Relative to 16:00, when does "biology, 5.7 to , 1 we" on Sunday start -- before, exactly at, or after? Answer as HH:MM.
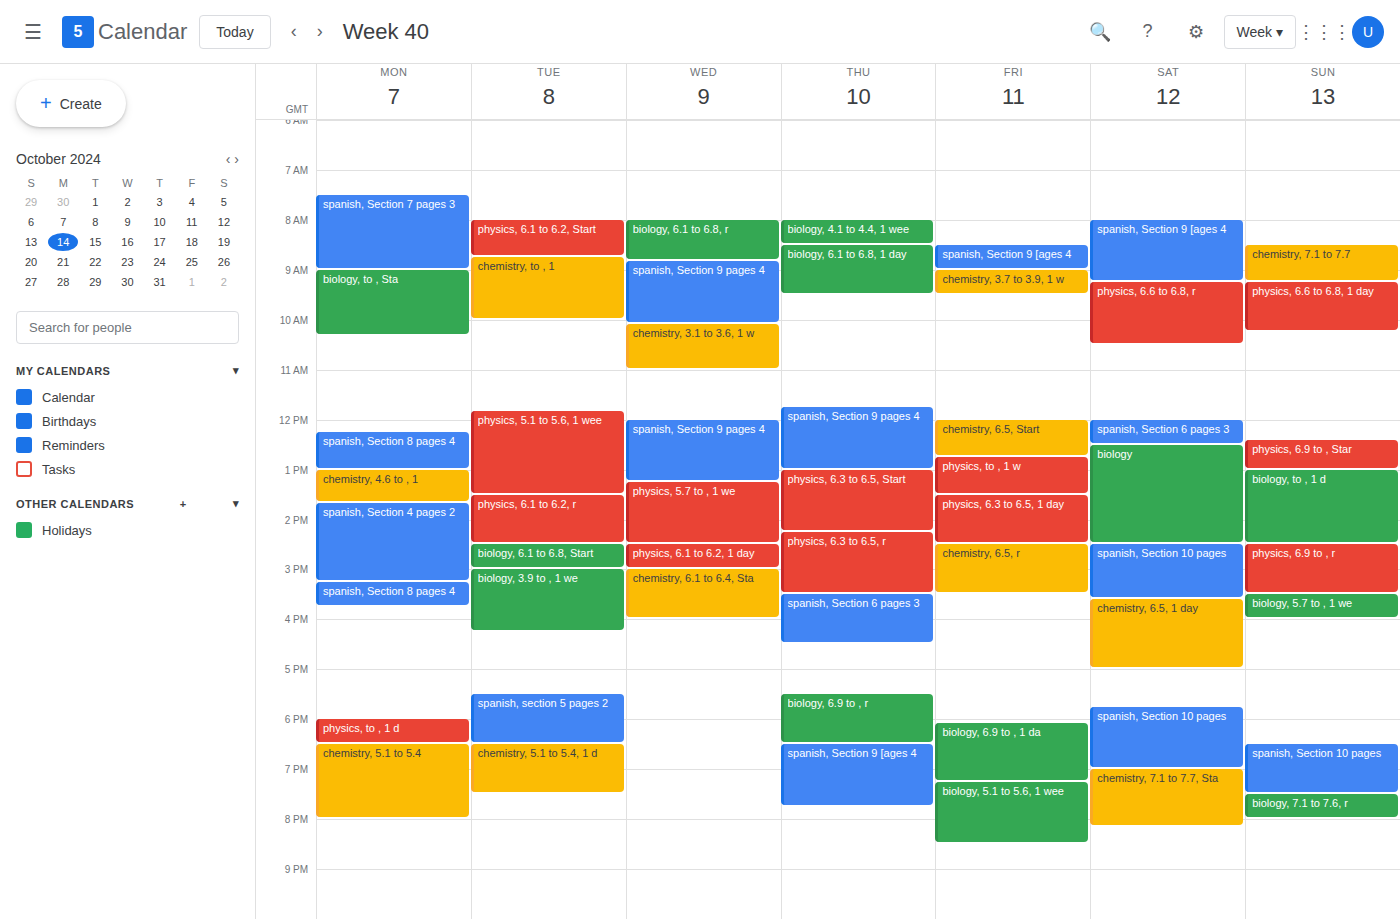
15:30 -- before 16:00, 30 minutes above the 16:00 line.